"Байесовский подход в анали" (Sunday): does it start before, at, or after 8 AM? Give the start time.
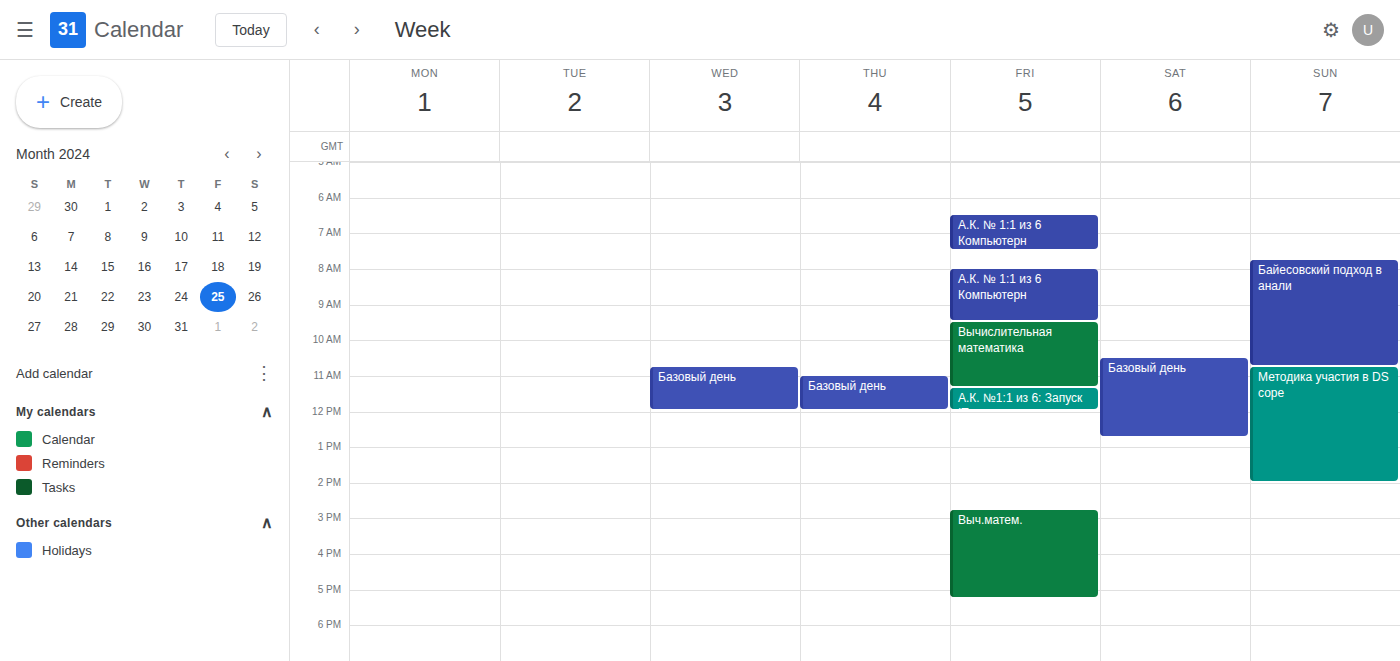
7:45 AM -- before 8 AM, 15 minutes above the 8 AM line.